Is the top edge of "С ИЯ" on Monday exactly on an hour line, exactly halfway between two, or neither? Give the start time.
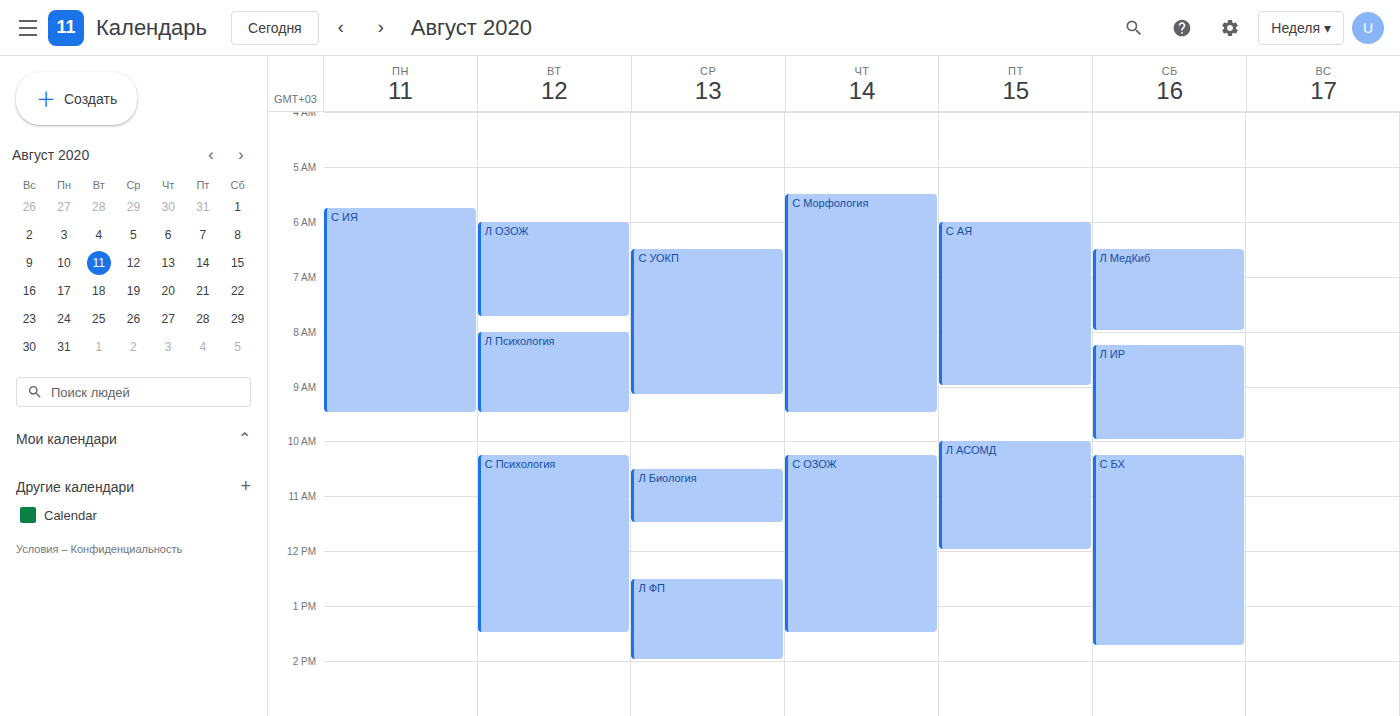
5:45 AM -- neither: three quarters of the way from the 5 AM line to the 6 AM line.